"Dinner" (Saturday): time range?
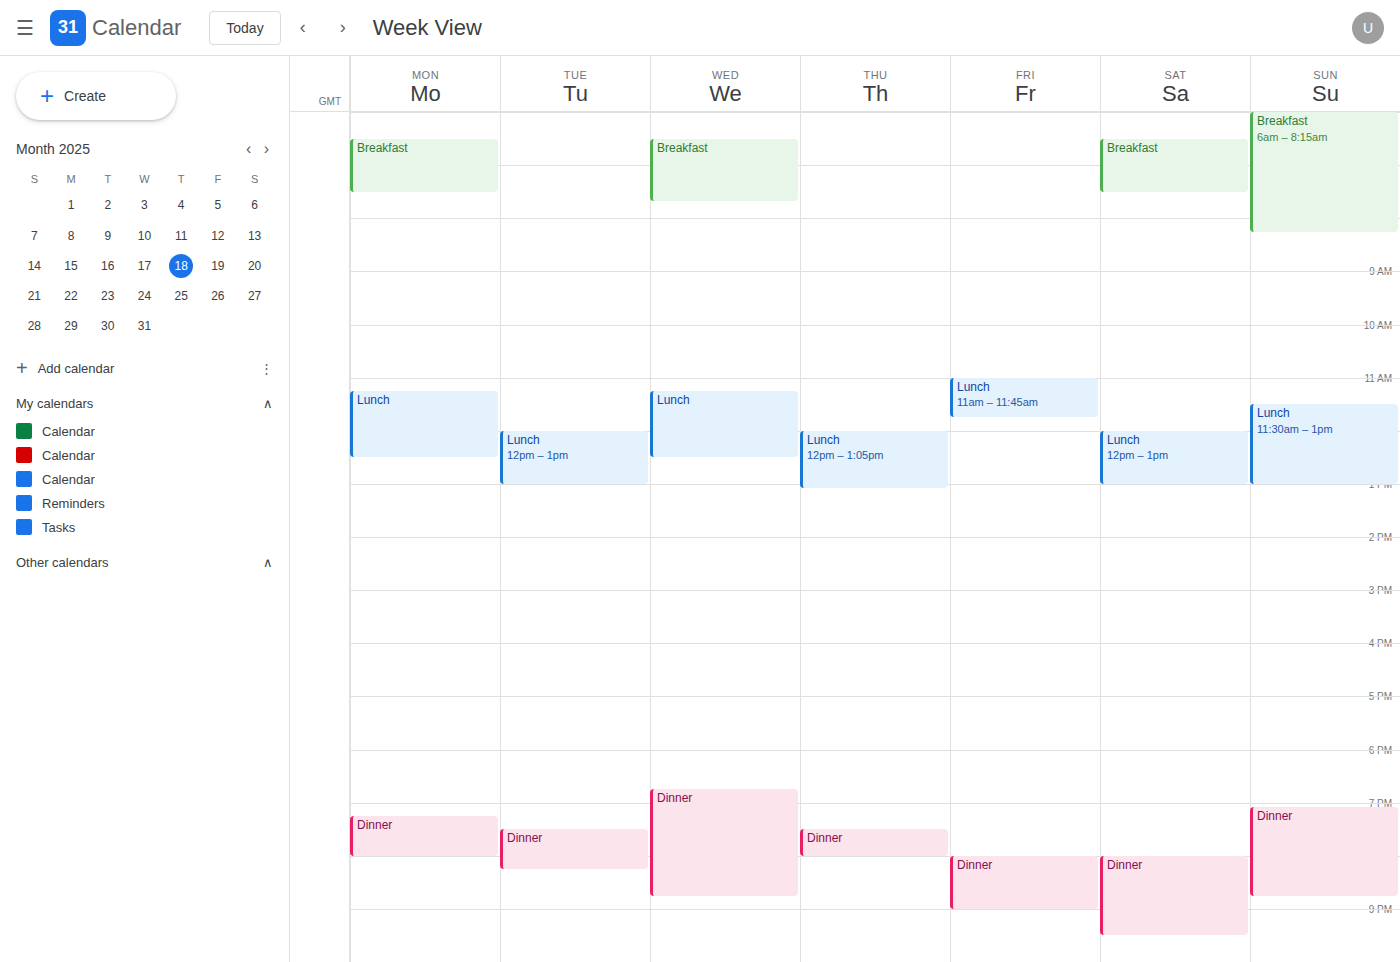
8:00 PM to 9:30 PM